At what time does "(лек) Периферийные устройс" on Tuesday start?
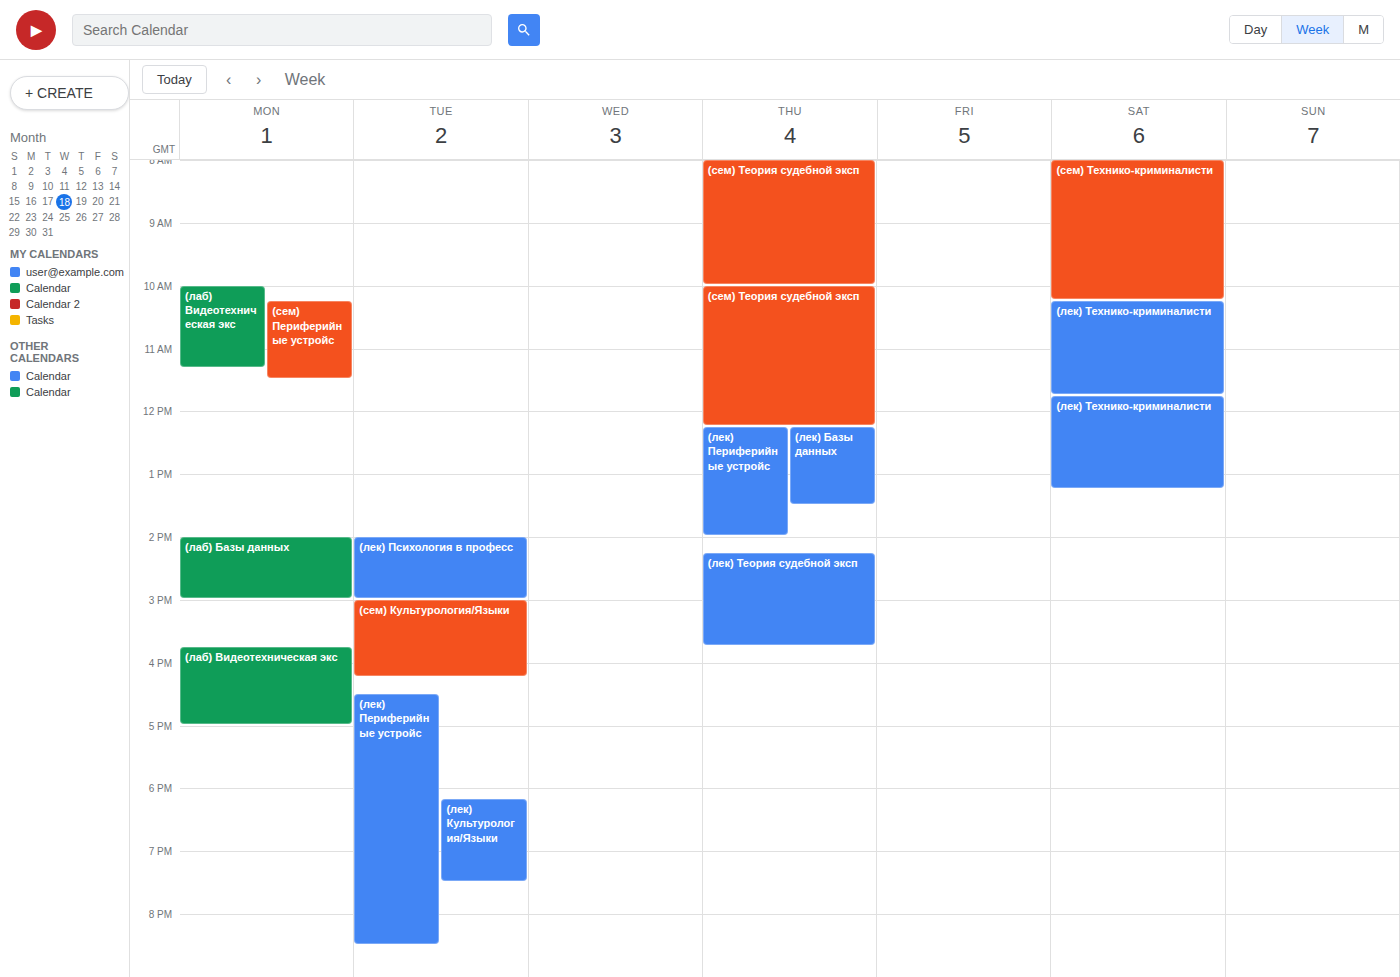
4:30 PM